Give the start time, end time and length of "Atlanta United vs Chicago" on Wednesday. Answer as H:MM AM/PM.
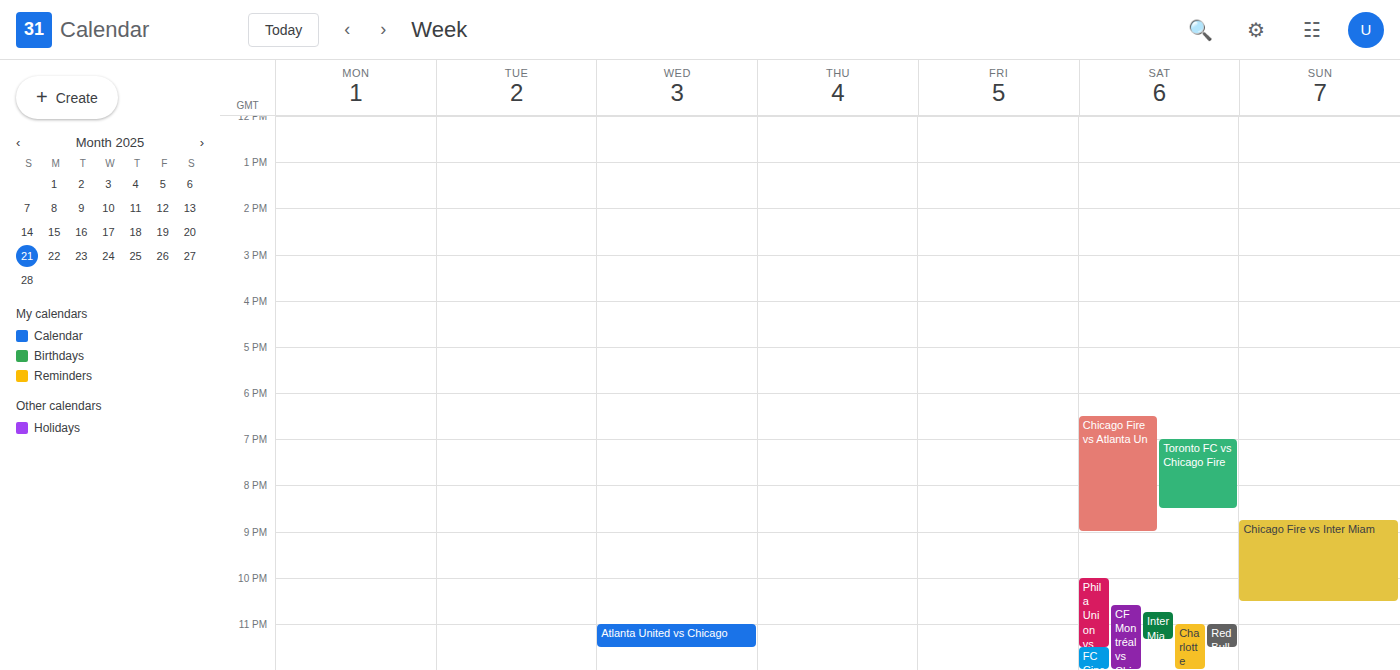
11:00 PM to 11:30 PM, 30 minutes